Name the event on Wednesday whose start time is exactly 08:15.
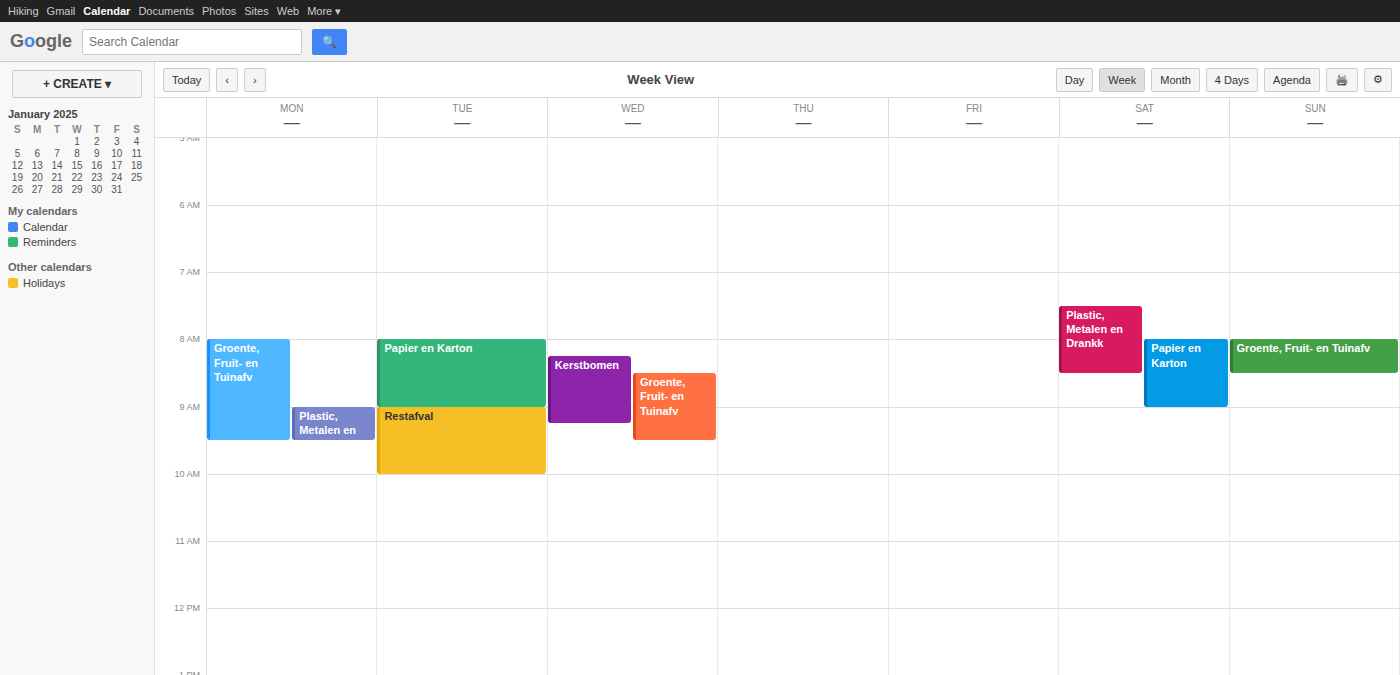
"Kerstbomen"